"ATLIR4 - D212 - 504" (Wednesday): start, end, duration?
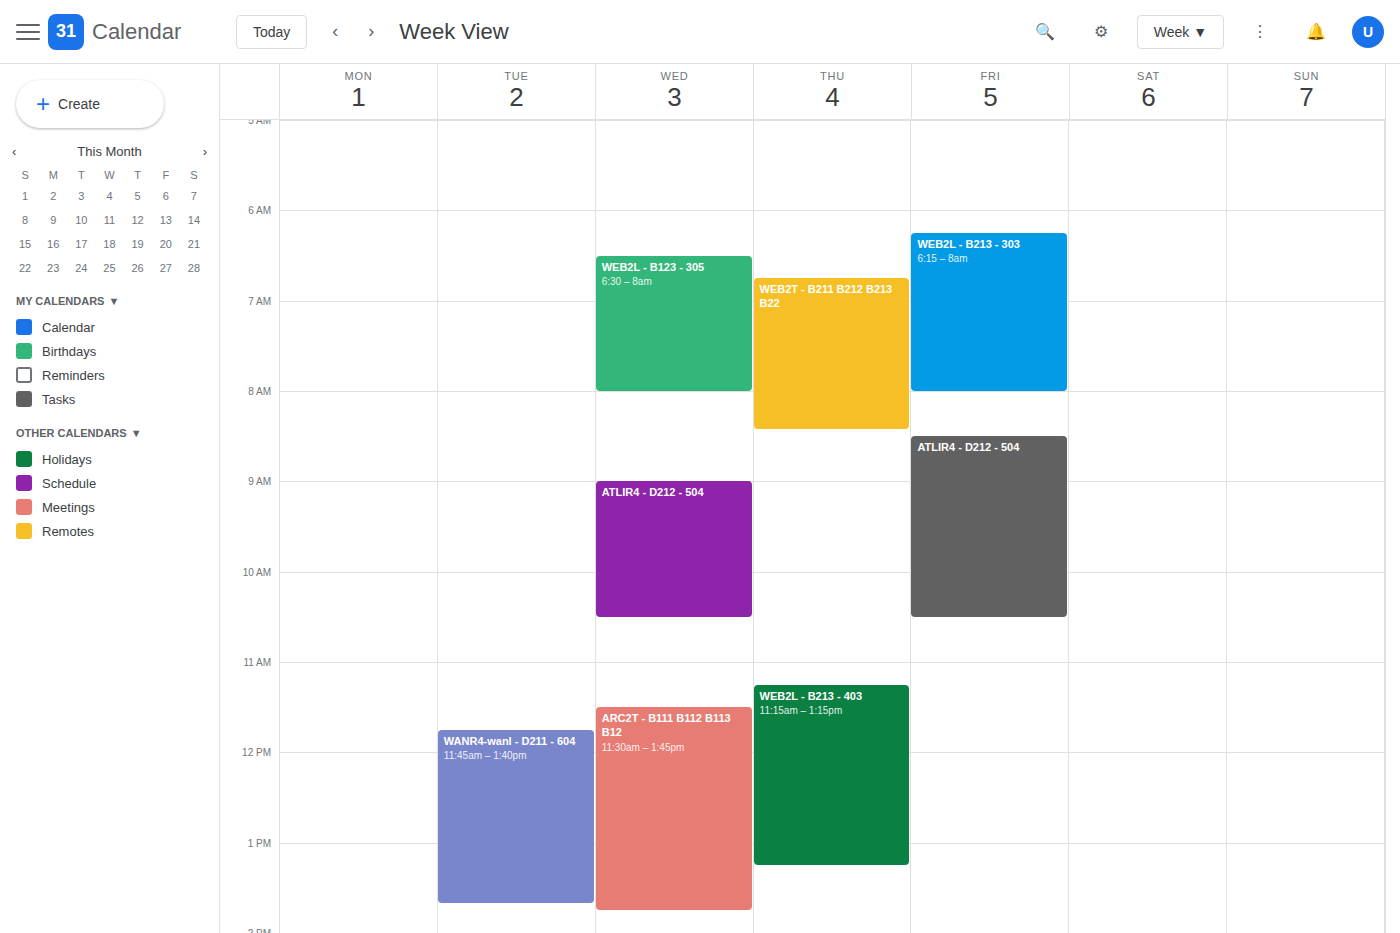
9:00 AM to 10:30 AM, 1 hour 30 minutes